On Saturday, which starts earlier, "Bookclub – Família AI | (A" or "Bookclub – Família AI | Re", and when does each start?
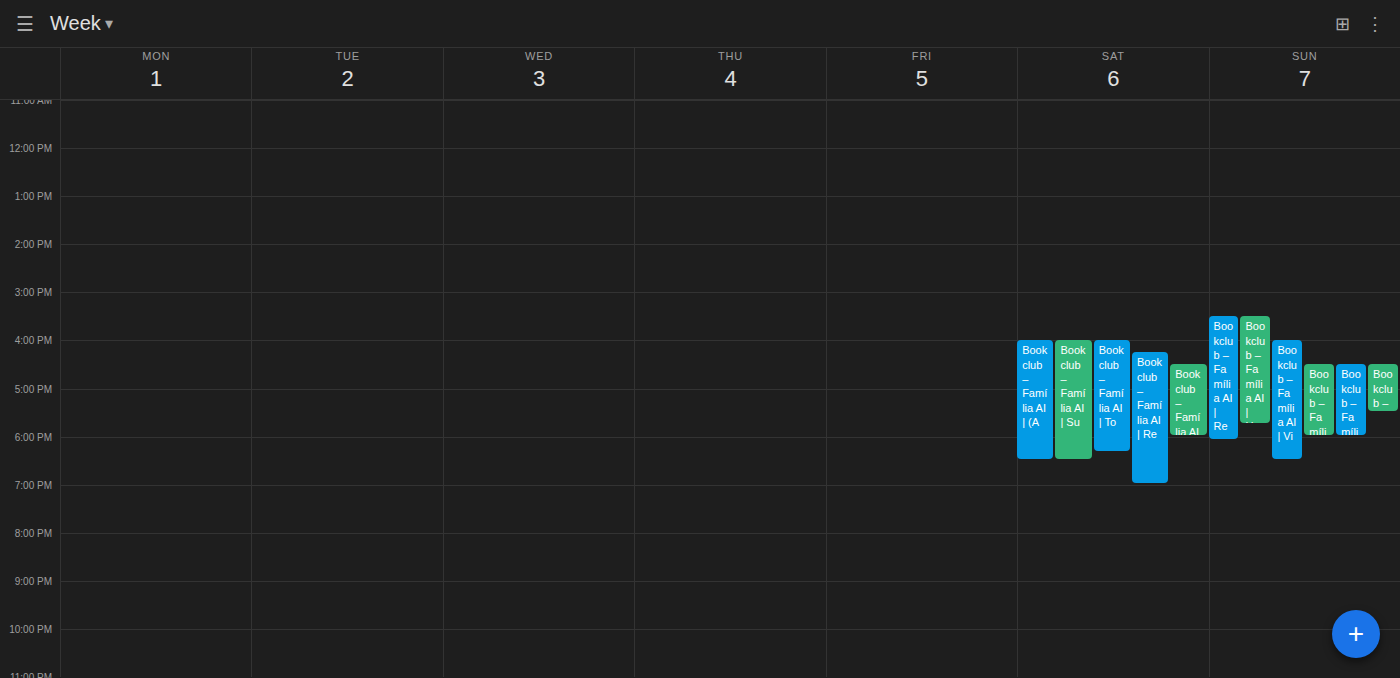
"Bookclub – Família AI | (A" 16:00; "Bookclub – Família AI | Re" 16:15.